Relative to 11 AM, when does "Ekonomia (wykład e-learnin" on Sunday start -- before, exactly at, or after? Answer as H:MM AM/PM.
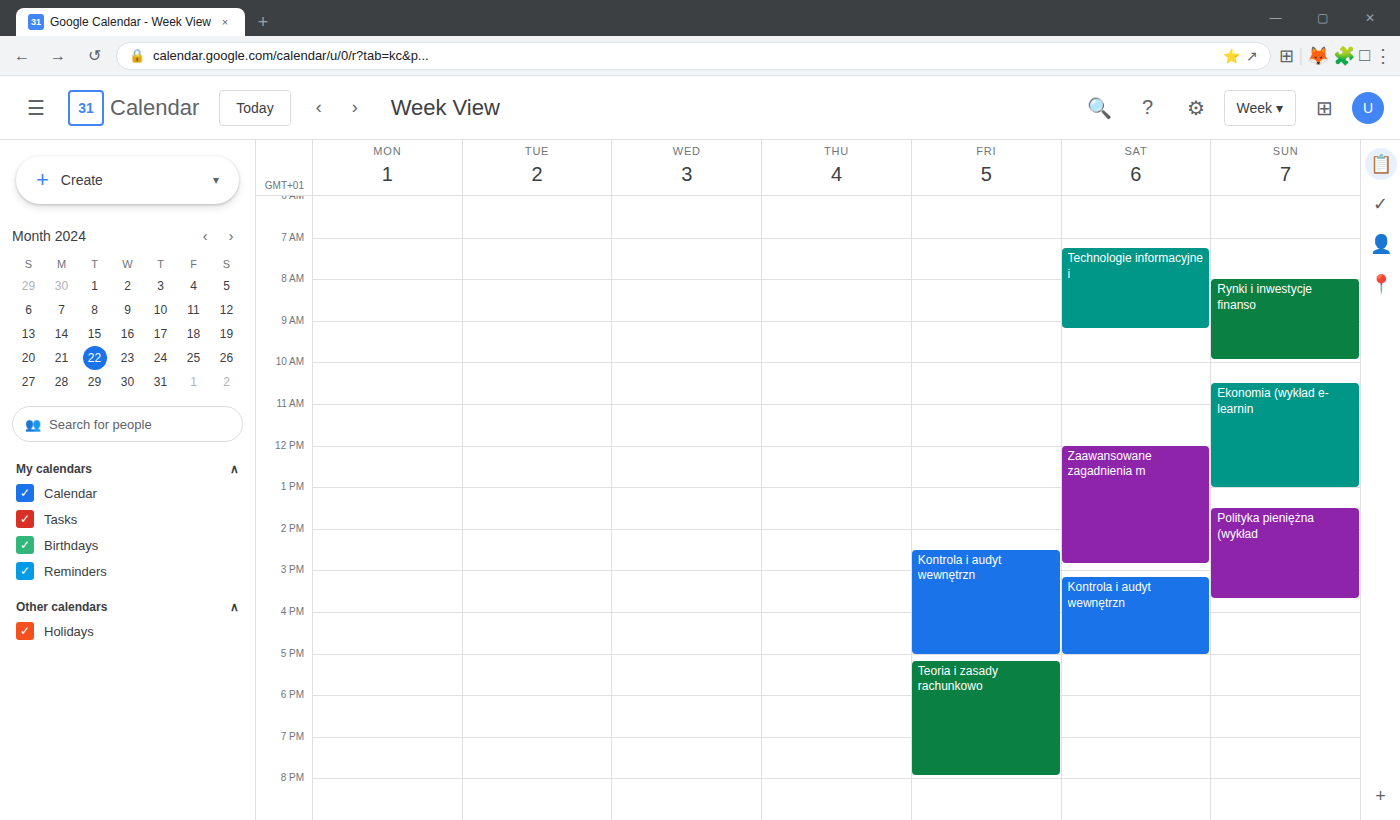
10:30 AM -- before 11 AM, 30 minutes above the 11 AM line.